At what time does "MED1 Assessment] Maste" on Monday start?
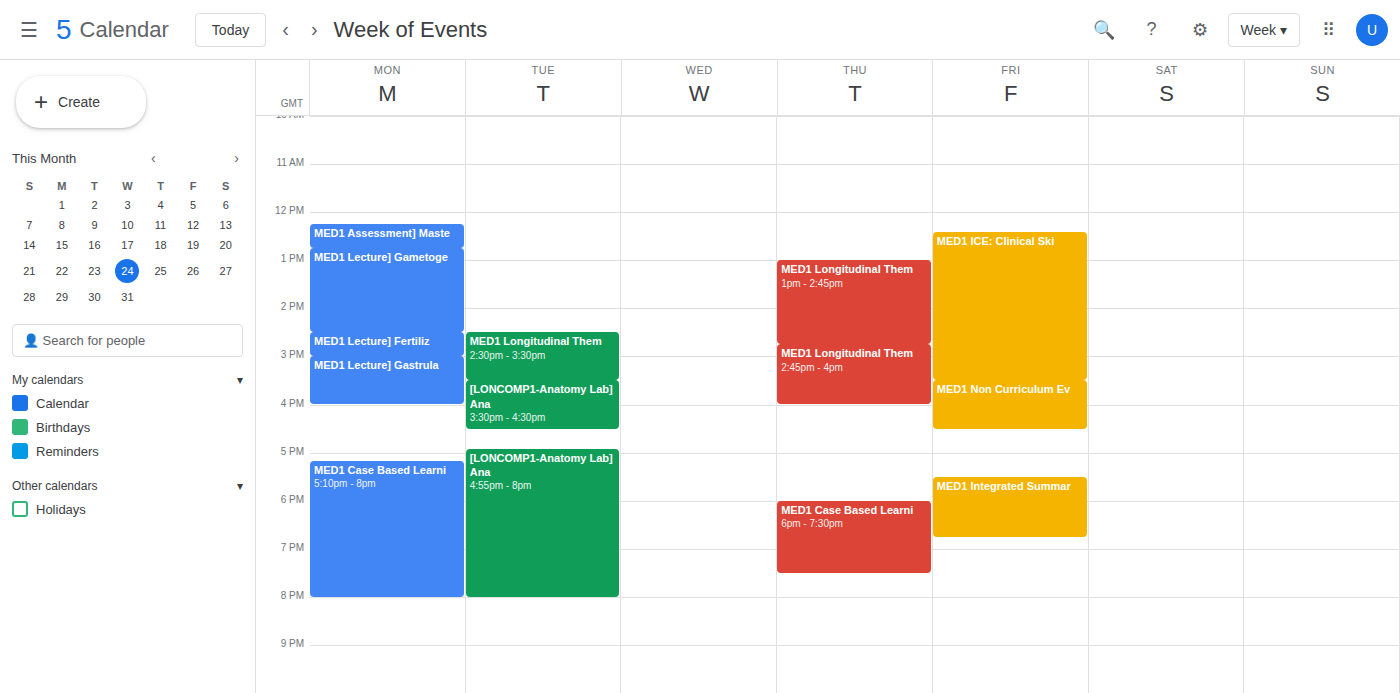
12:15 PM